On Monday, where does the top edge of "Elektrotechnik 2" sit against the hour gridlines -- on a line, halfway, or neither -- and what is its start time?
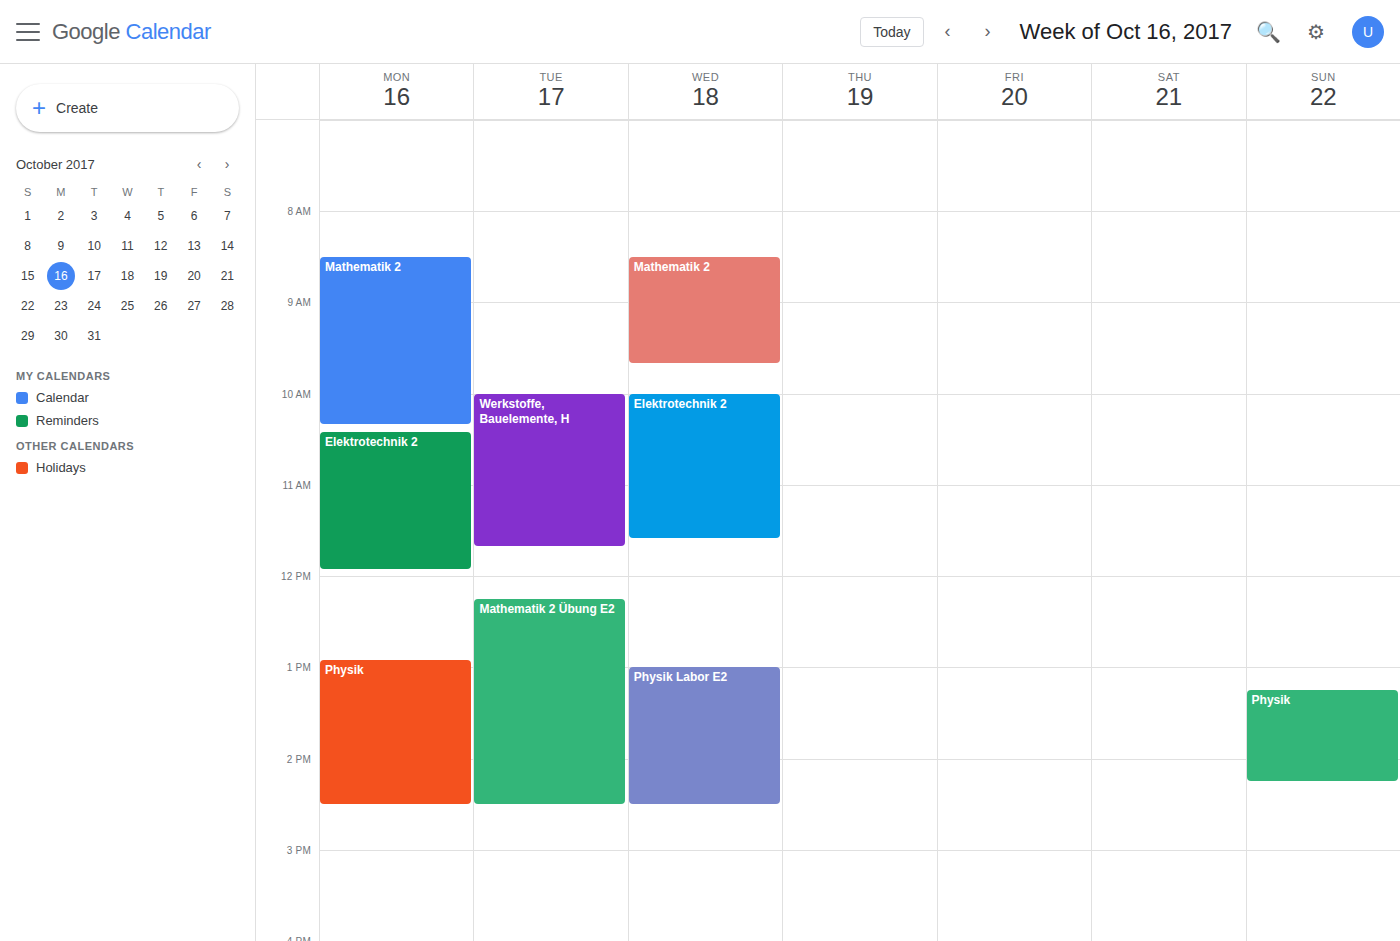
10:25 AM -- neither: 25 minutes below the 10 AM line and 35 minutes above the 11 AM line.